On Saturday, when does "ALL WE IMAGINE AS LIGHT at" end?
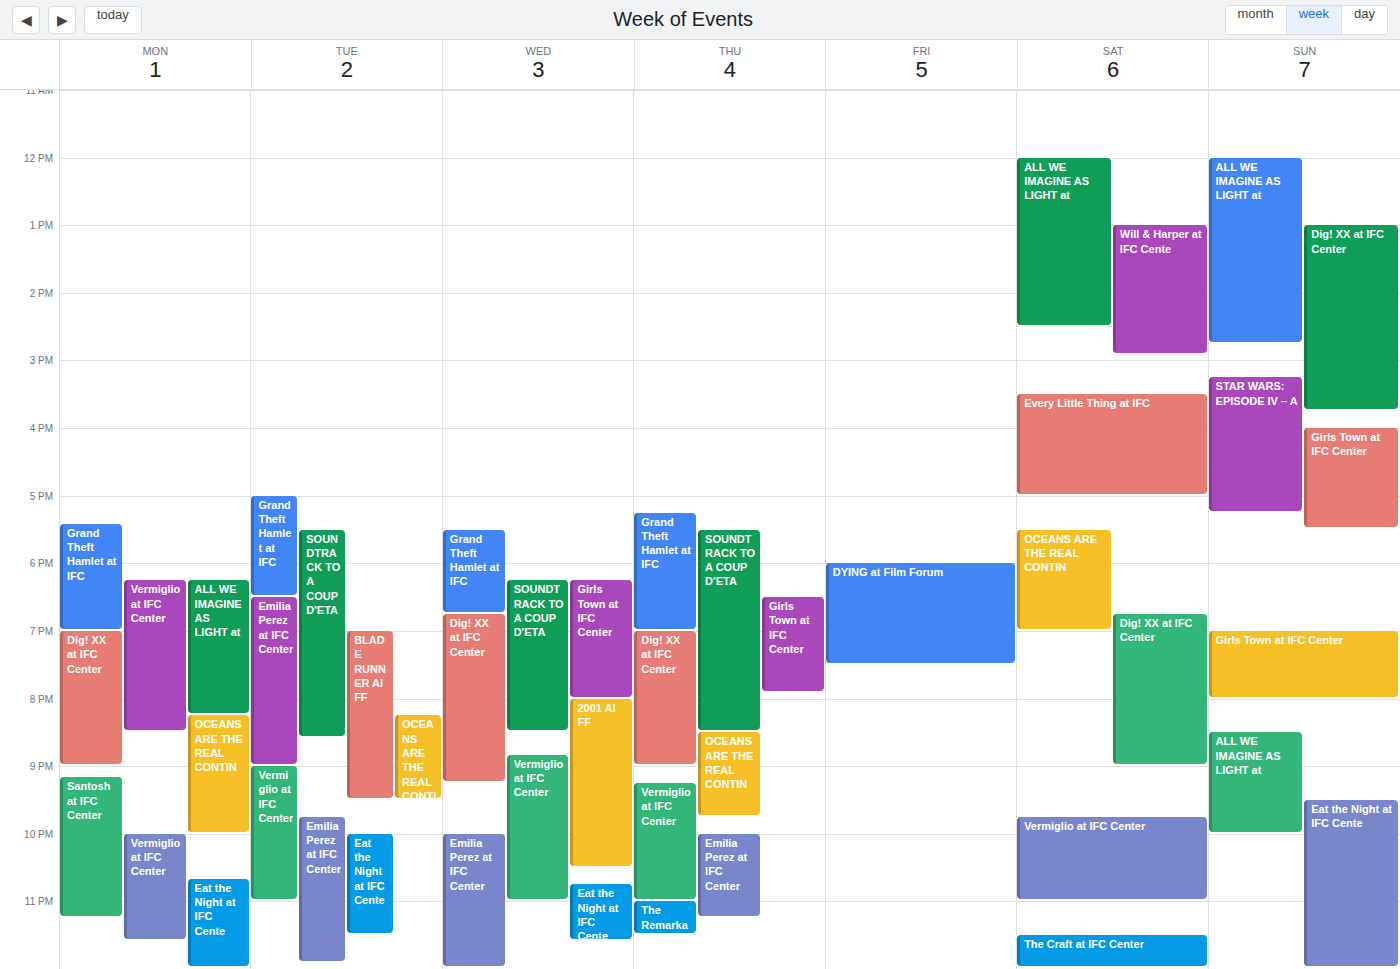
2:30 PM